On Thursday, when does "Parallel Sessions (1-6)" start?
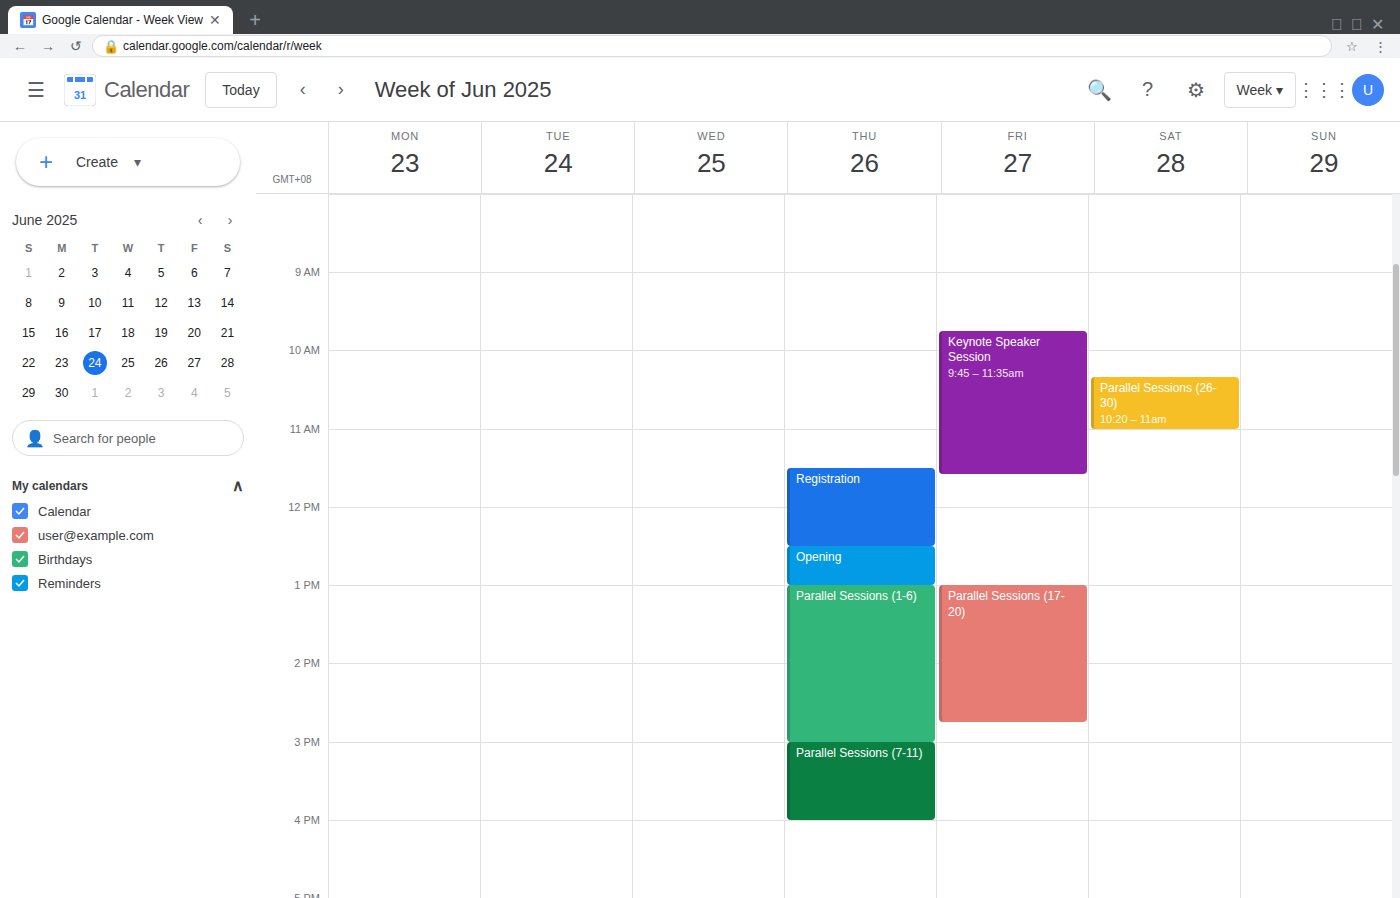
1:00 PM